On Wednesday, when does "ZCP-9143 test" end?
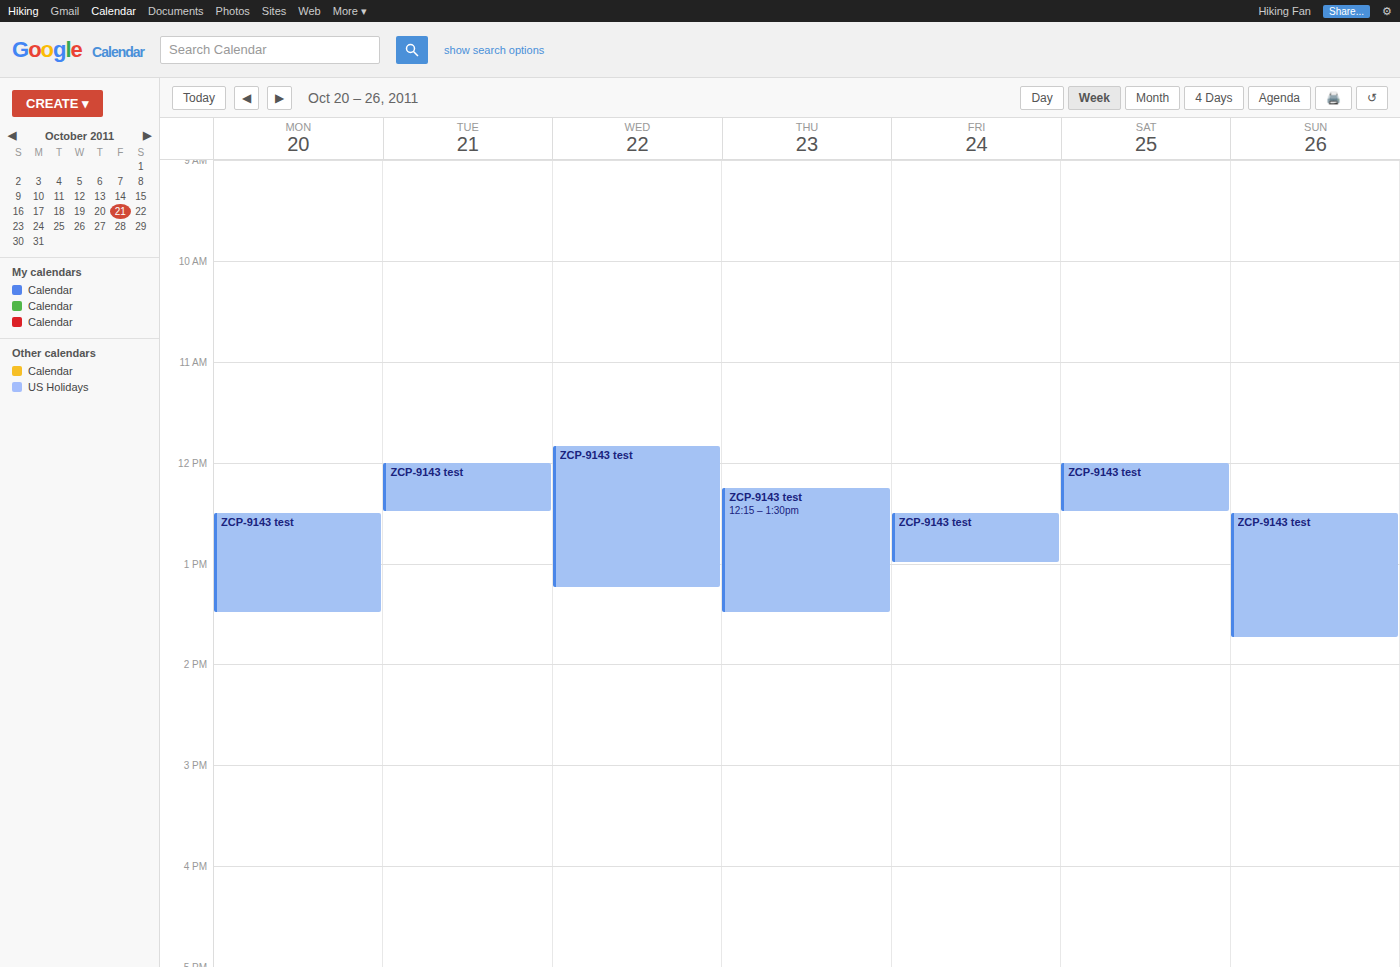
13:15